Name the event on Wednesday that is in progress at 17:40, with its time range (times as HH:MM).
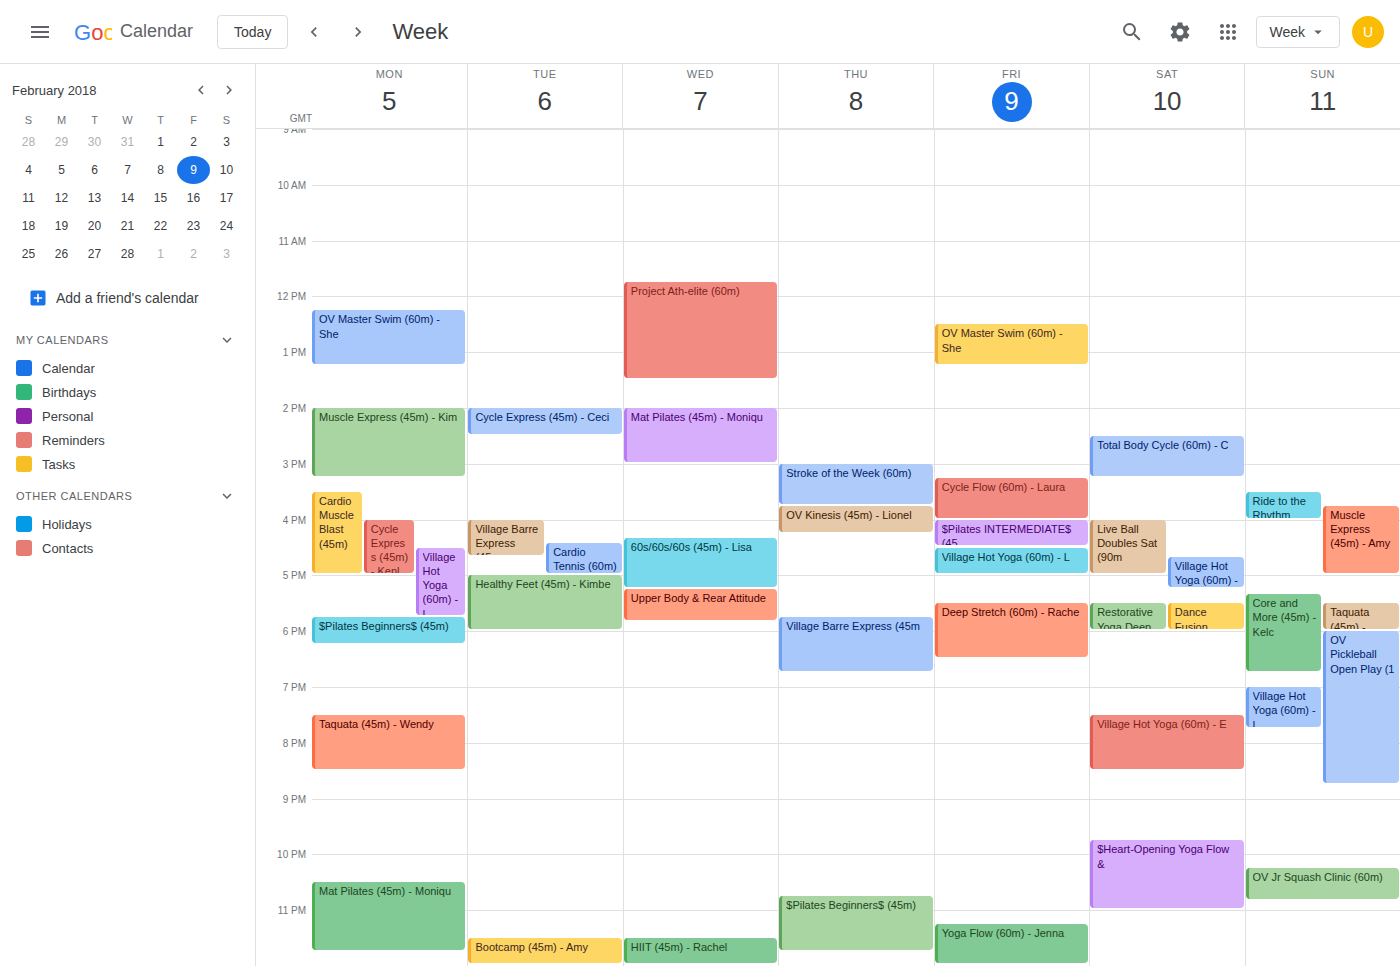
"Upper Body & Rear Attitude", 17:15 to 17:50